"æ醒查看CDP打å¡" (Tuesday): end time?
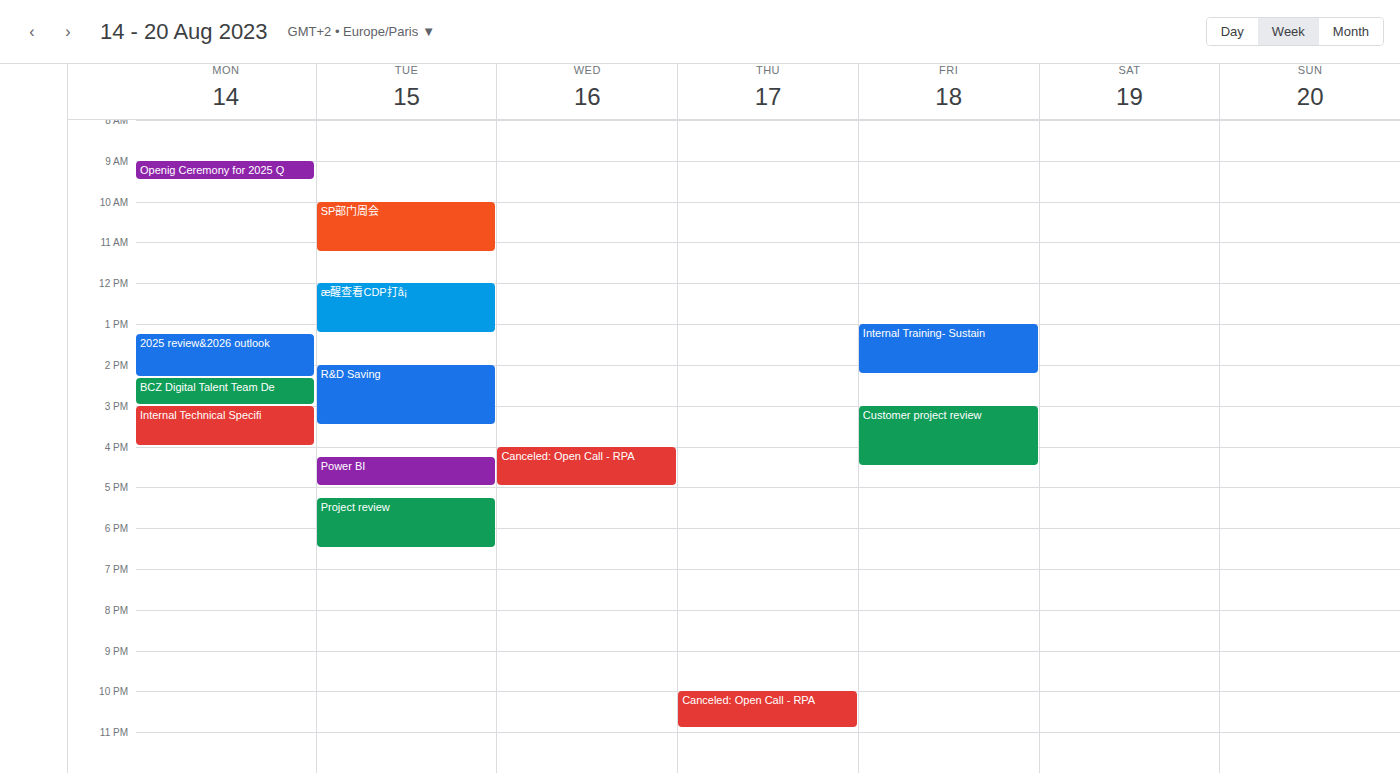
1:15 PM